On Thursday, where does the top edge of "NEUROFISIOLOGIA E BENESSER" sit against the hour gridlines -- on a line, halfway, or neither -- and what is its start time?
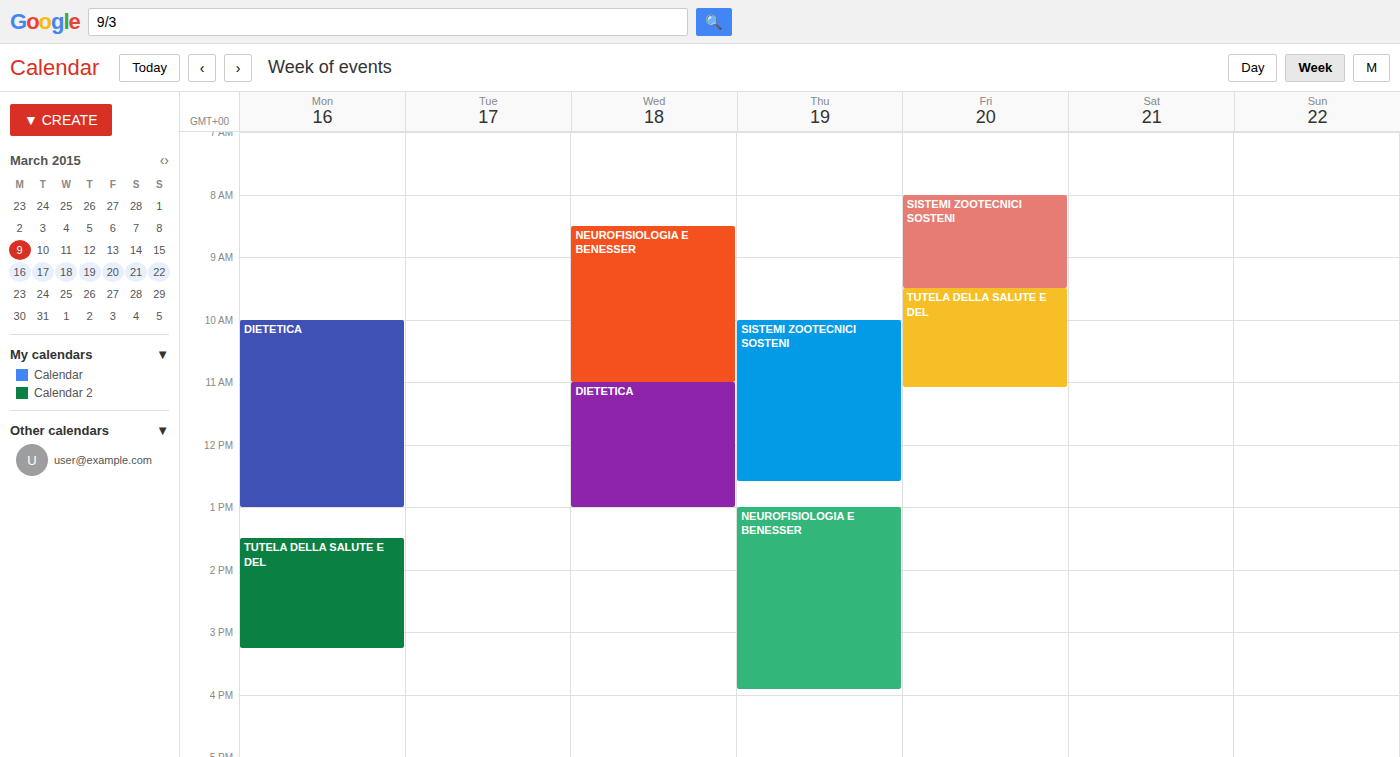
13:00 -- exactly on the 13:00 line.